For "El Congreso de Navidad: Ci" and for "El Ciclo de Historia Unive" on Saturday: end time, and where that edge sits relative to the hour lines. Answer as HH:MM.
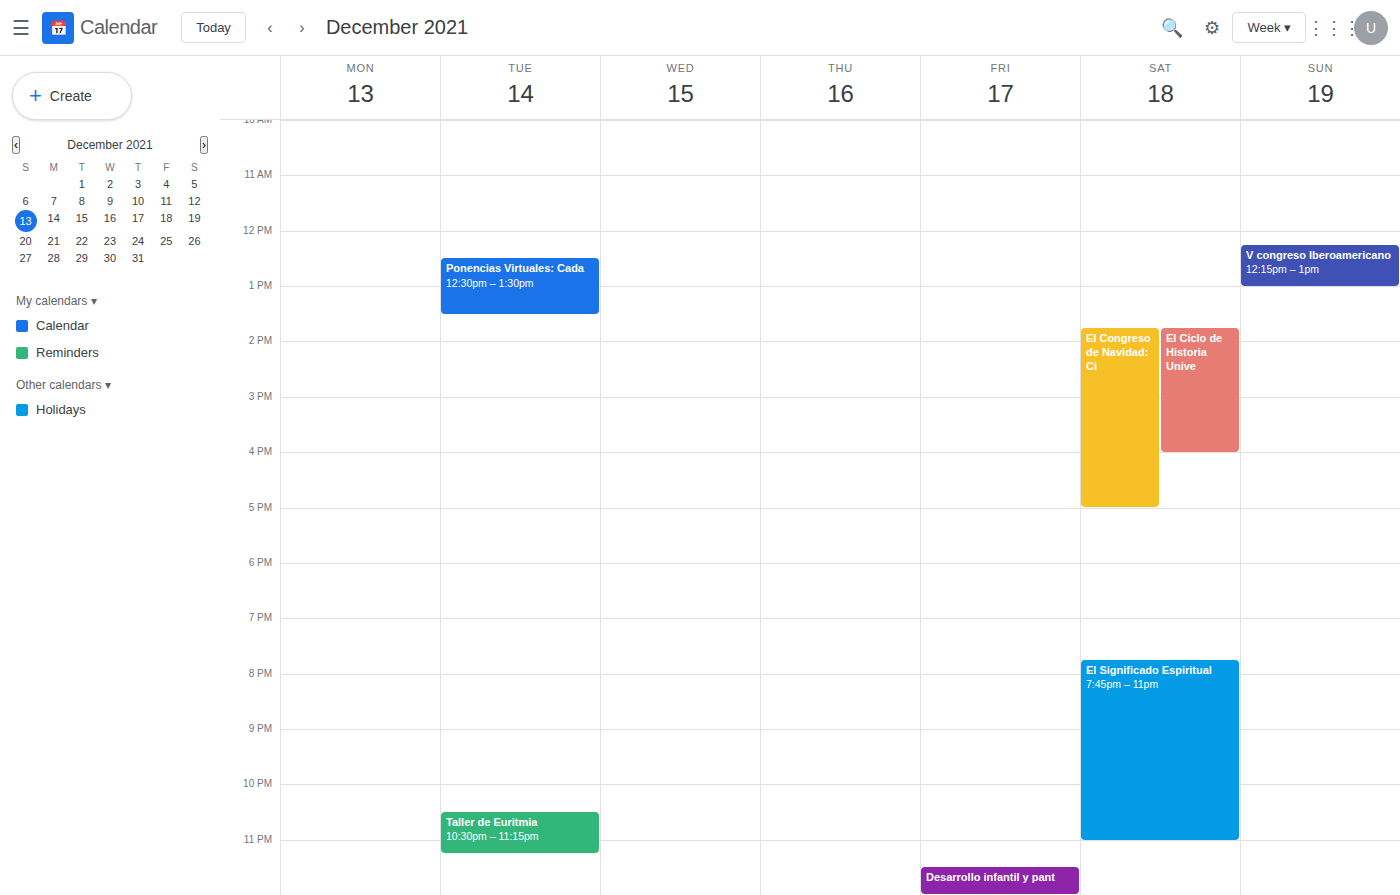
"El Congreso de Navidad: Ci": 17:00, exactly on the 17:00 line. "El Ciclo de Historia Unive": 16:00, exactly on the 16:00 line.